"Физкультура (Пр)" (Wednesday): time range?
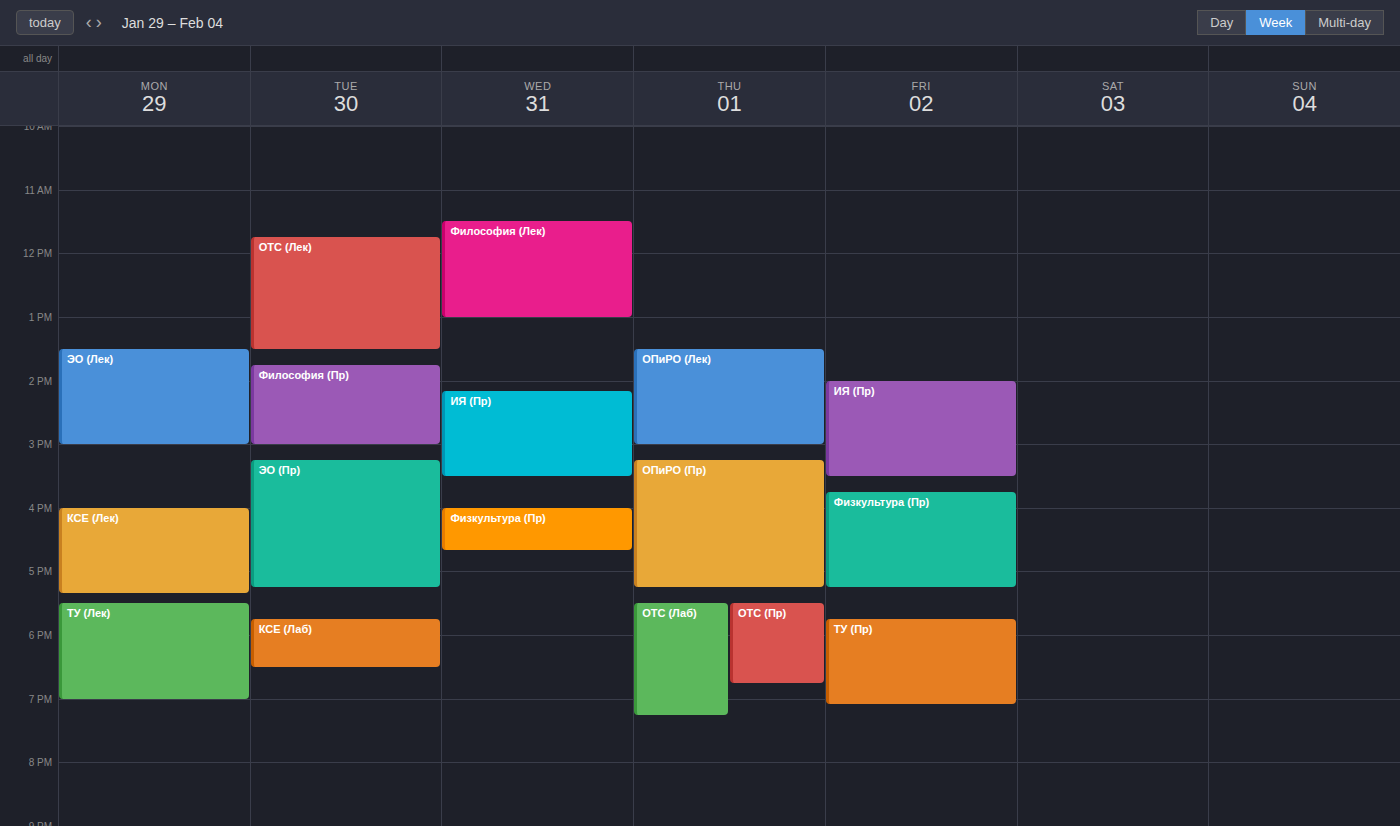
16:00 to 16:40